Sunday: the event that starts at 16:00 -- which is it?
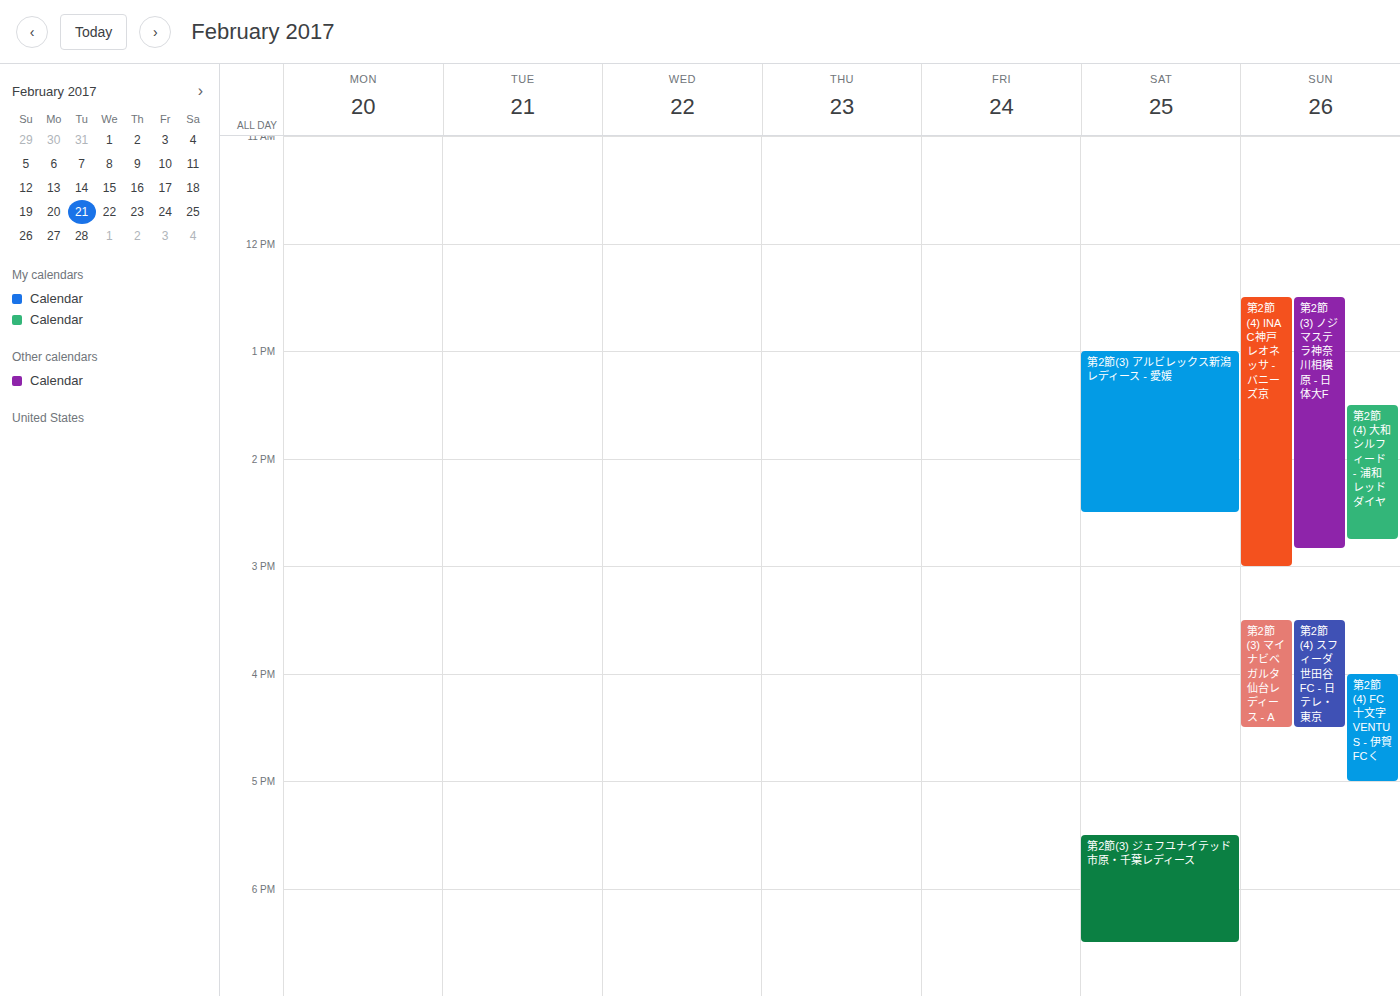
"第2節(4) FC十文字VENTUS - 伊賀FCく"